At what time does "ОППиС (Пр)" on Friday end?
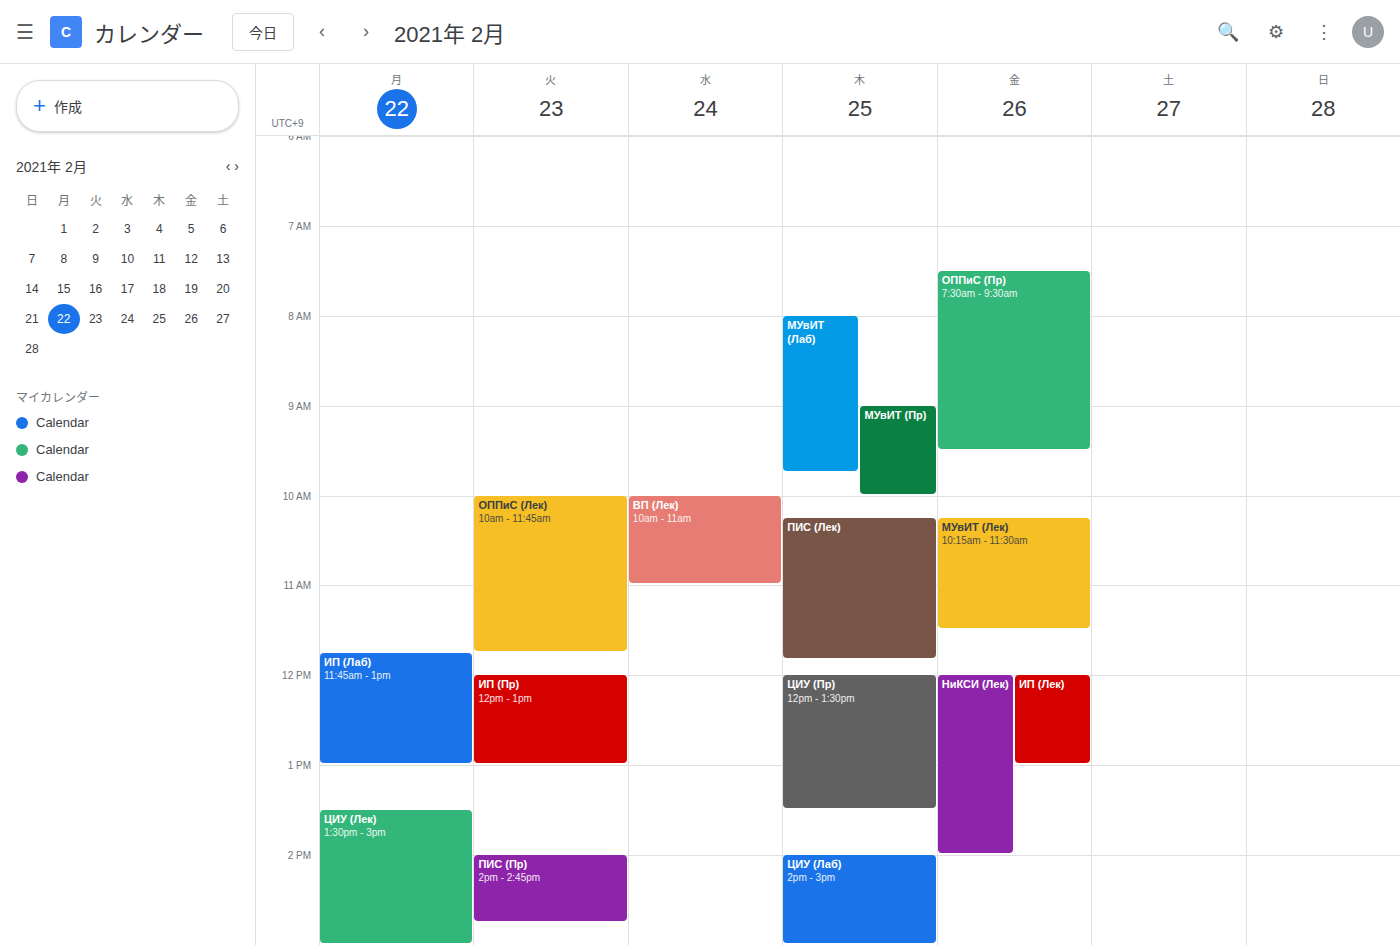
9:30 AM